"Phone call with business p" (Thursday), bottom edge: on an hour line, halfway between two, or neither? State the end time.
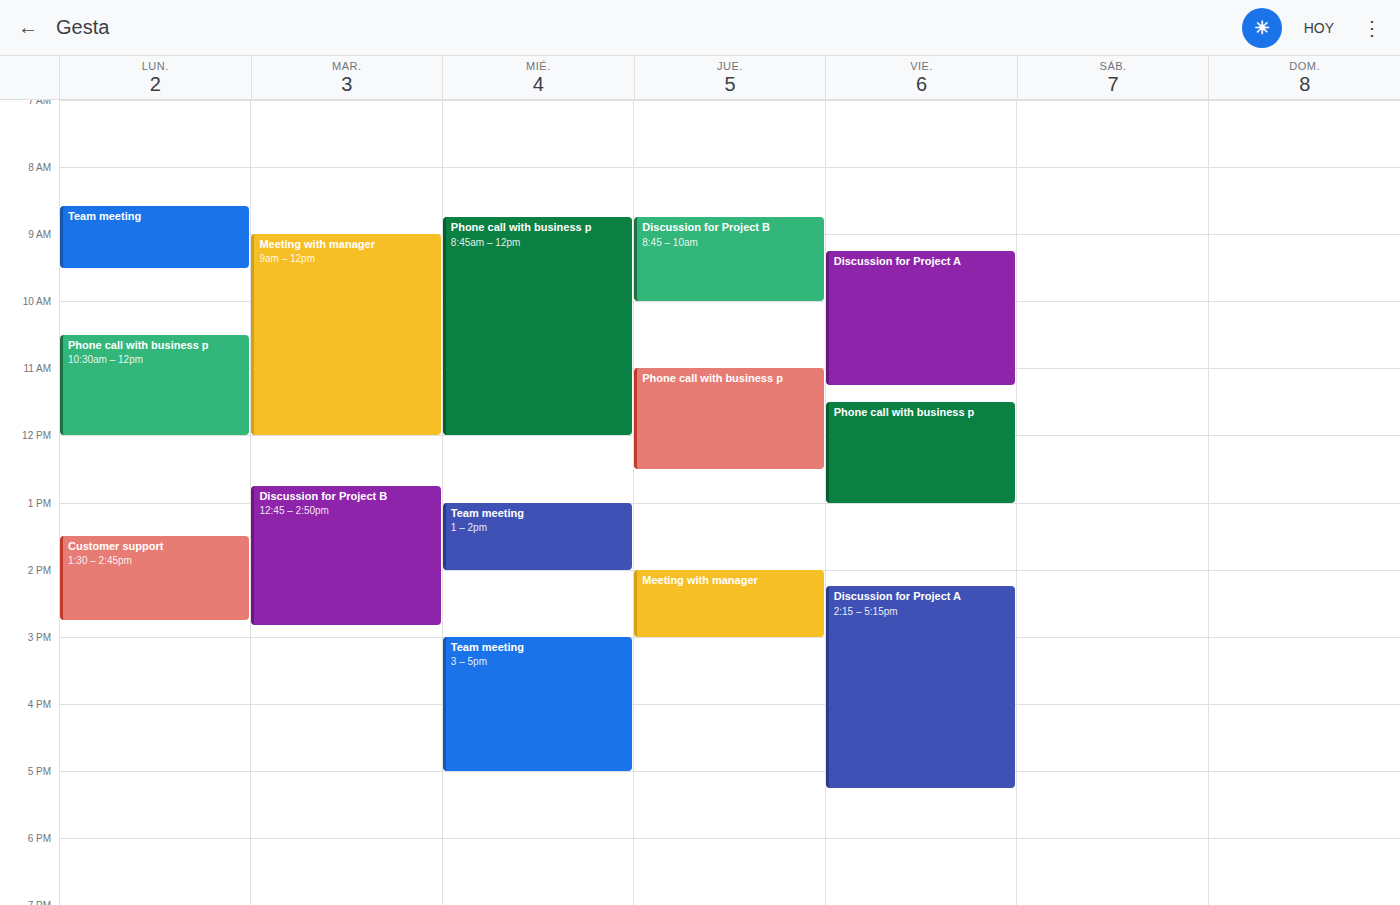
12:30 PM -- halfway between the 12 PM and 1 PM lines.